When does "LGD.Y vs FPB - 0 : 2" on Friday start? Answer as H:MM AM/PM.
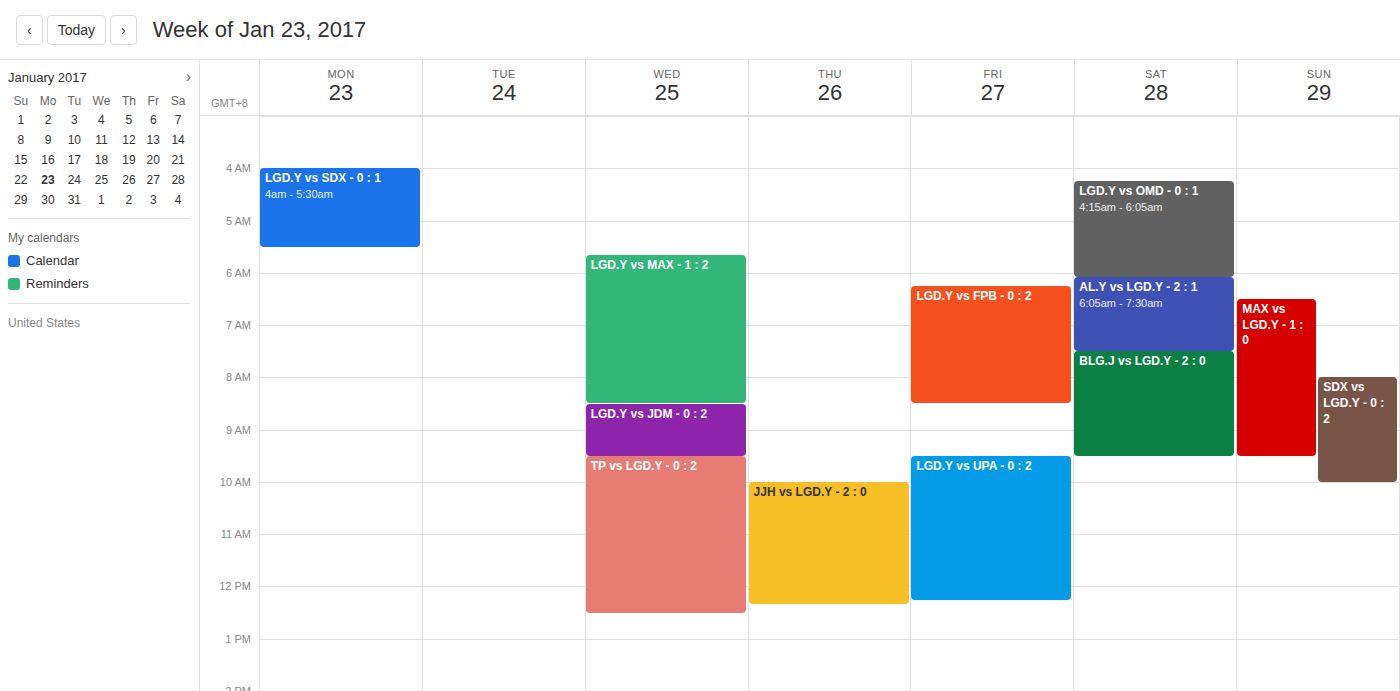
6:15 AM